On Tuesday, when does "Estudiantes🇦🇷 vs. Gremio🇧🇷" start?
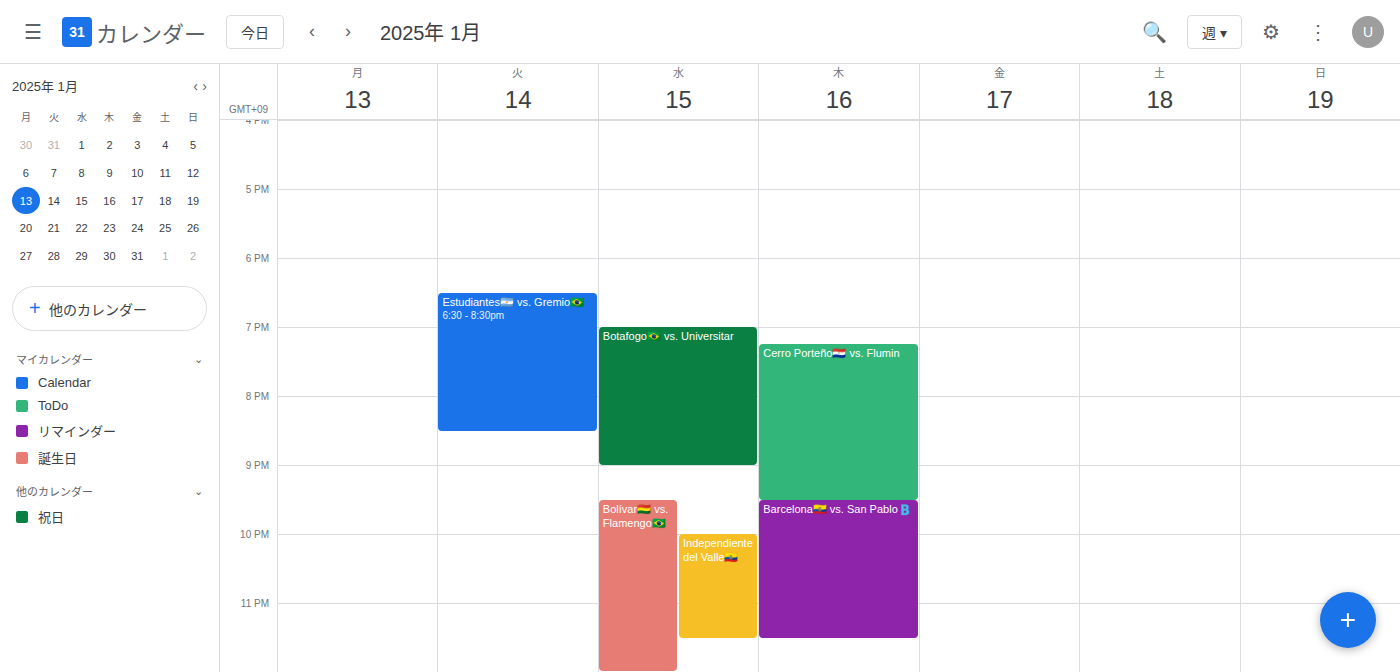
6:30 PM